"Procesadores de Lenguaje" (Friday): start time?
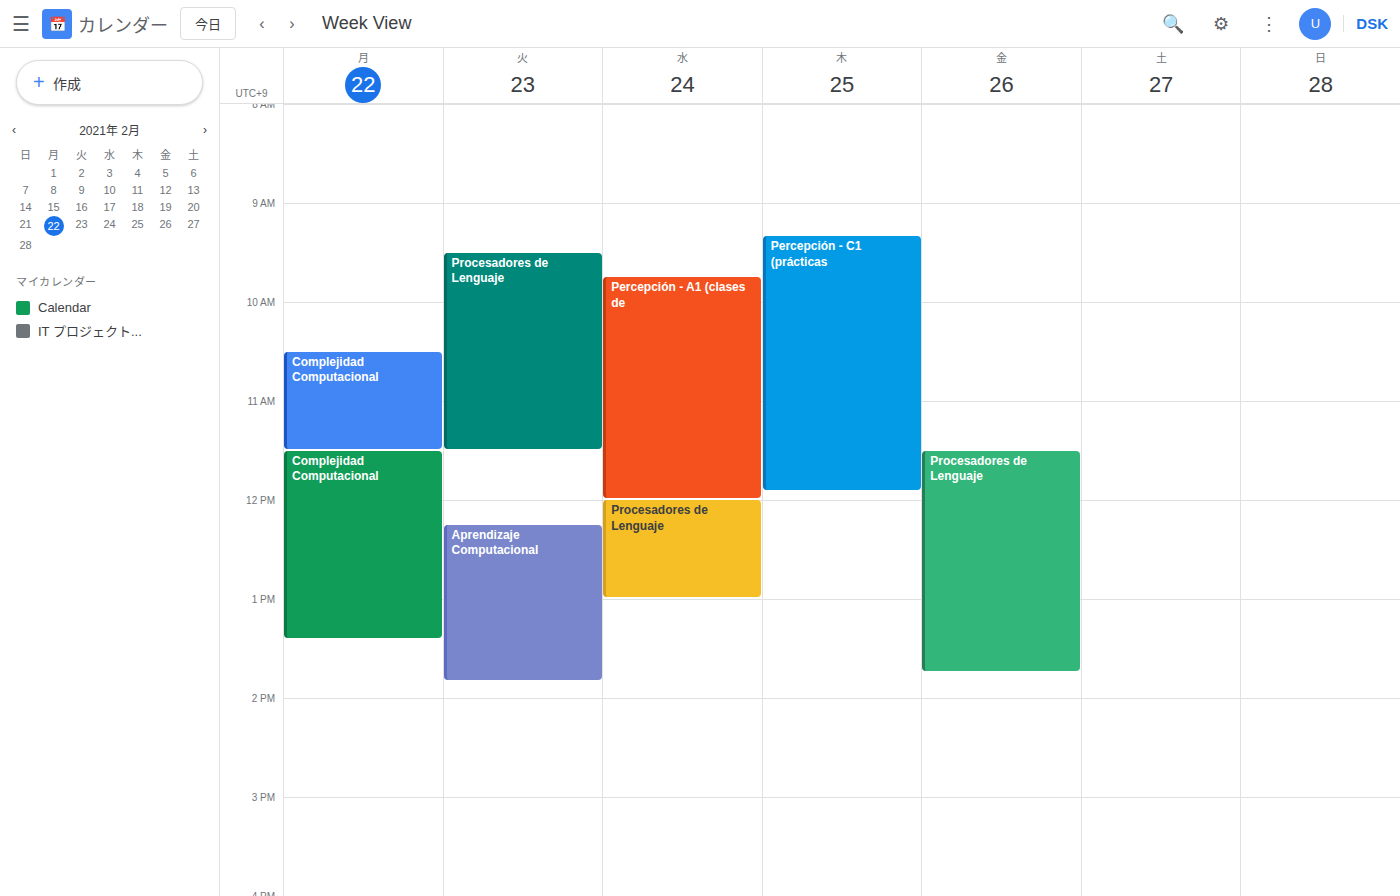
11:30 AM